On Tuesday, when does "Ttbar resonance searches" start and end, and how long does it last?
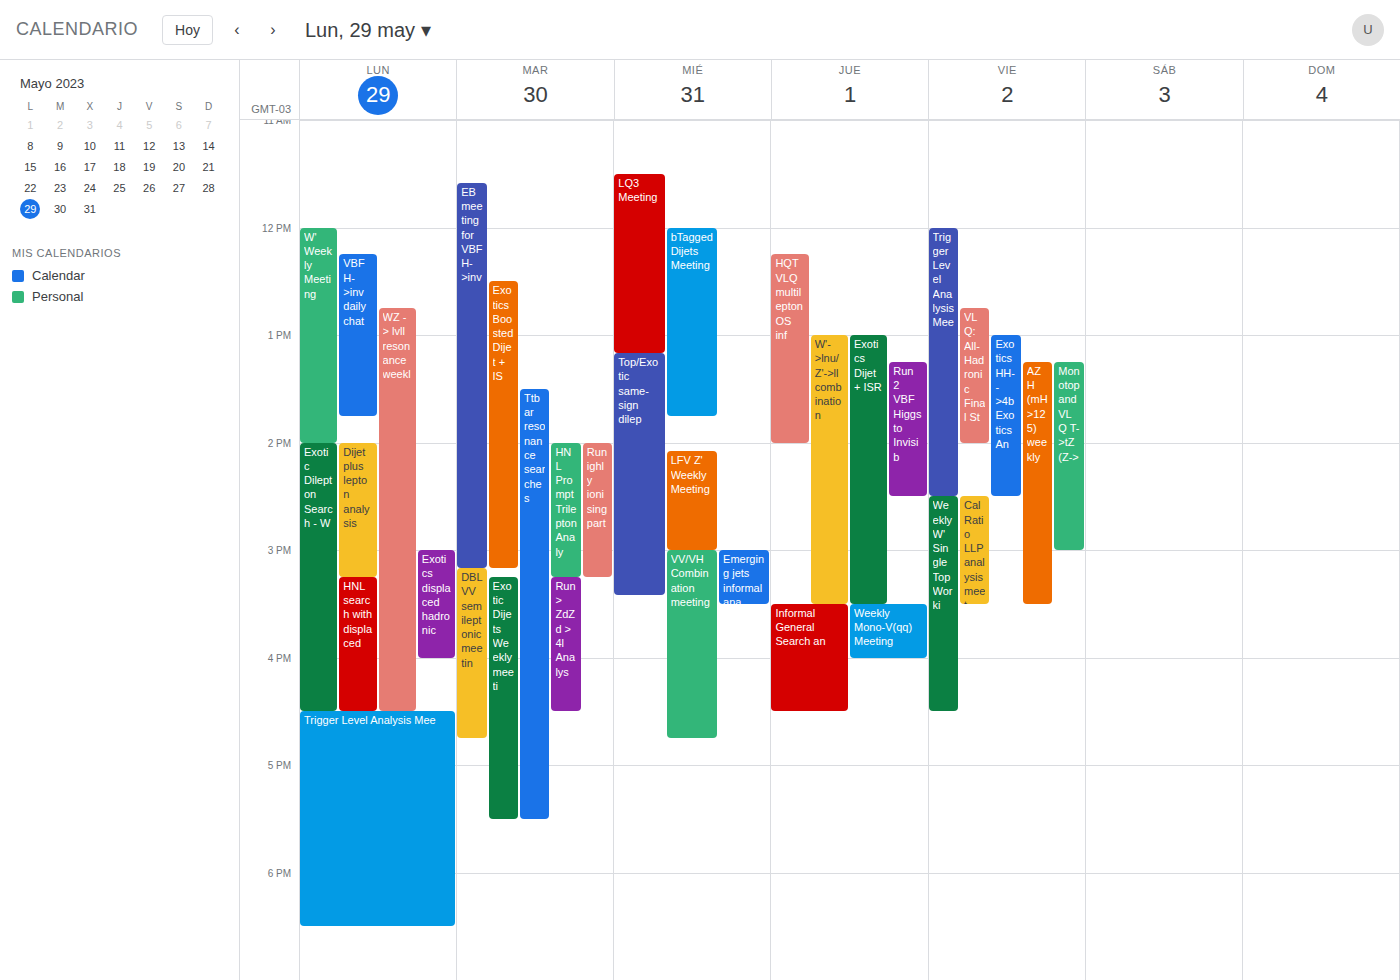
1:30 PM to 5:30 PM, 4 hours